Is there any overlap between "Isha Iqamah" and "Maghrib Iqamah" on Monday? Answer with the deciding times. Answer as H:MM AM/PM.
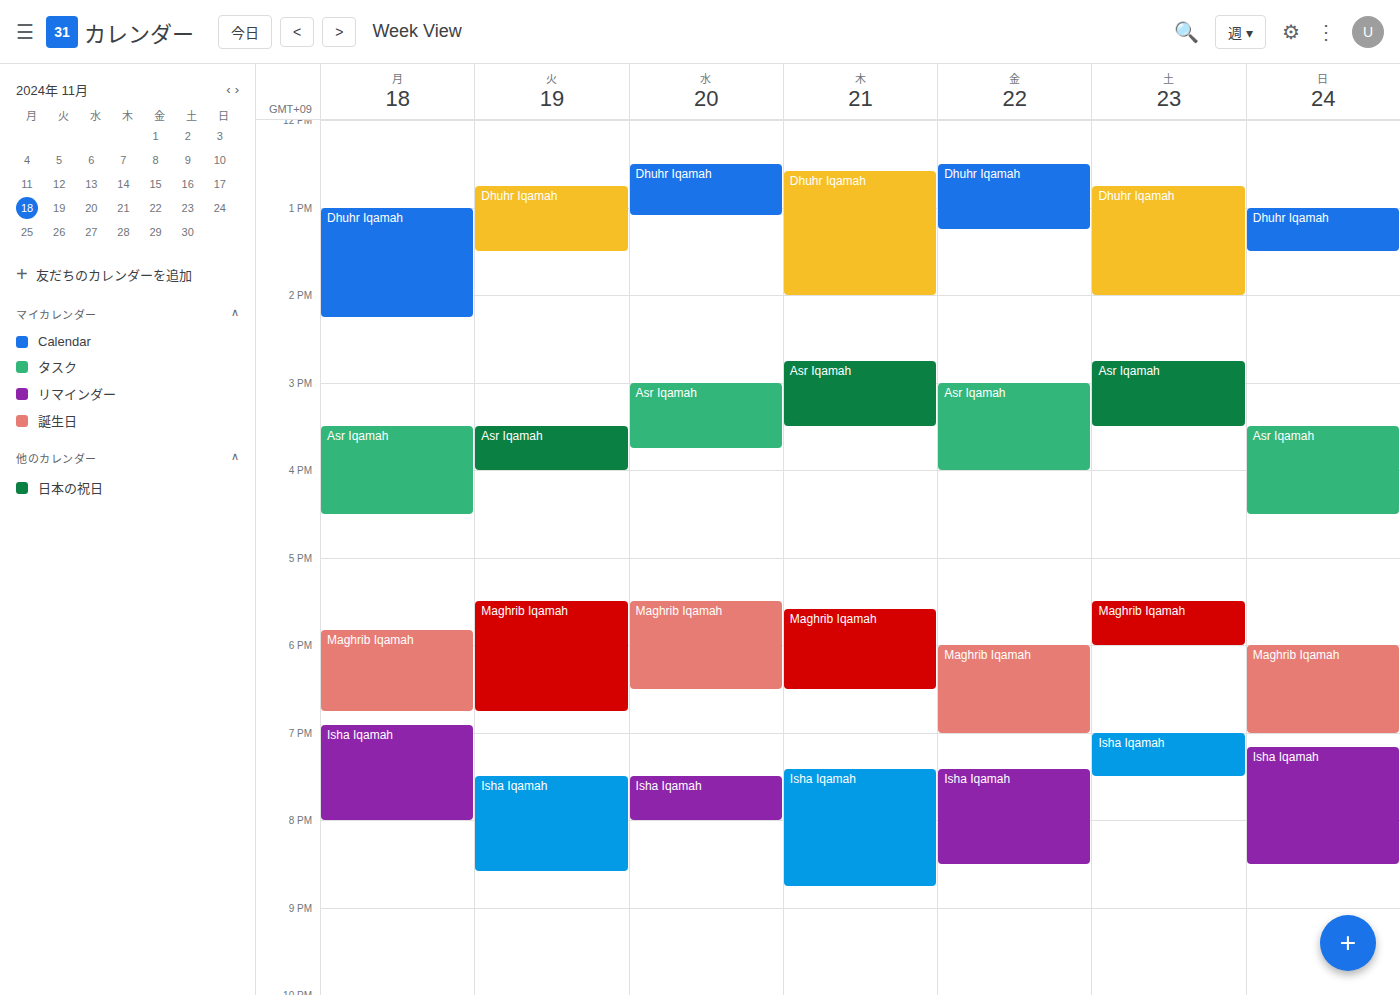
"Maghrib Iqamah" ends at 6:45 PM and "Isha Iqamah" starts at 6:55 PM -- no overlap.